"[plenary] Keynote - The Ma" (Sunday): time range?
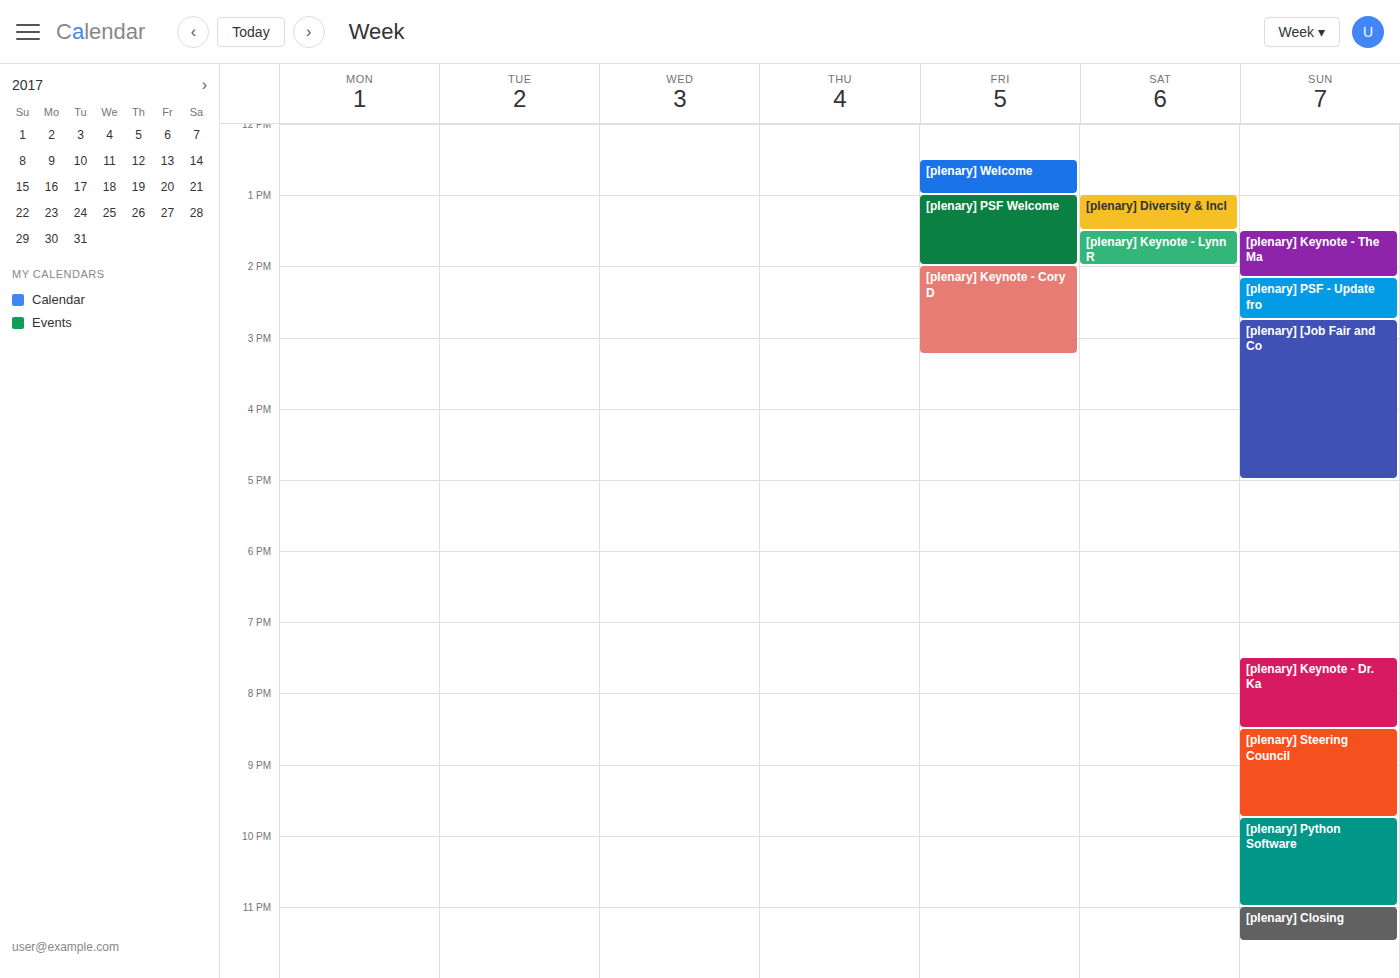
1:30 PM to 2:10 PM